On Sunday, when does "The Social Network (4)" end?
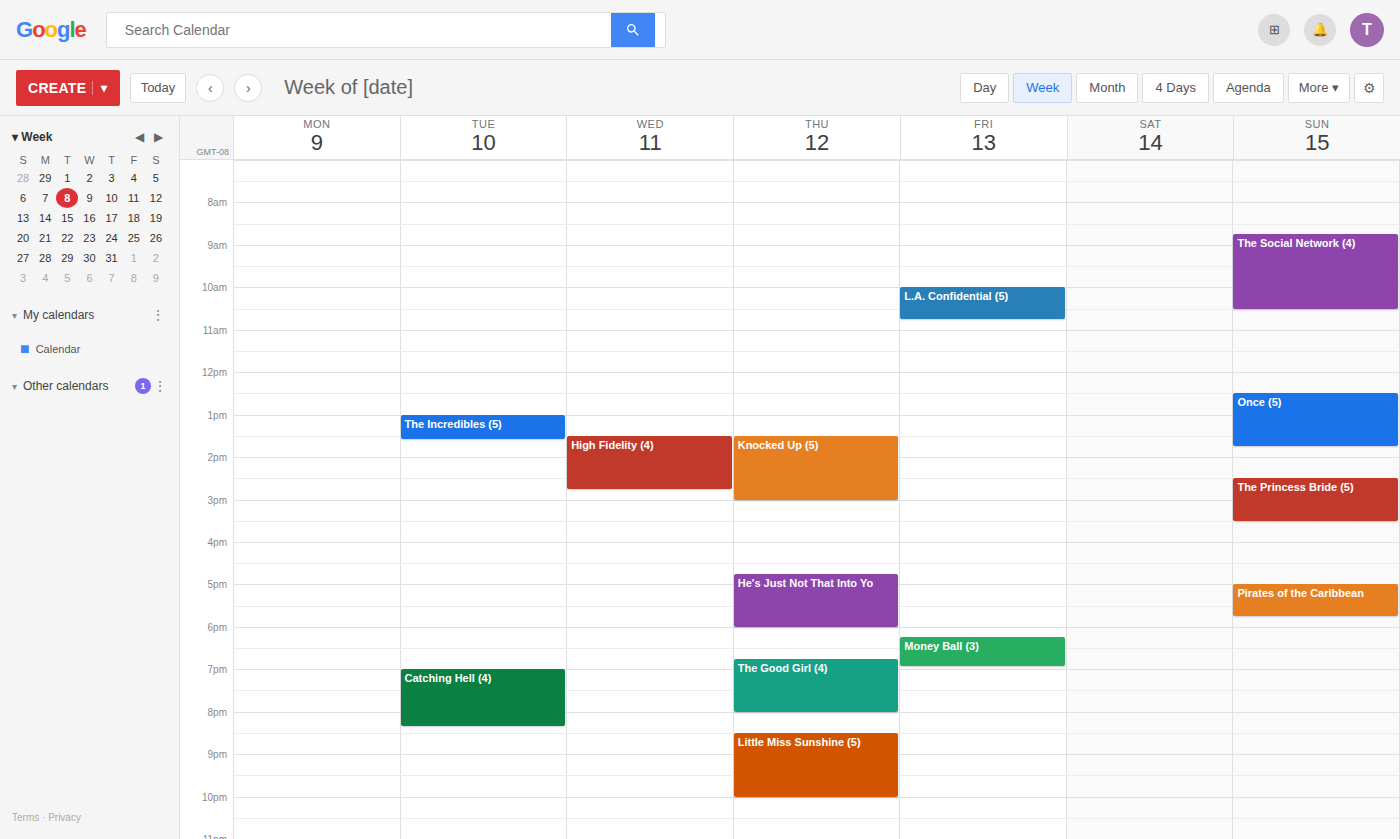
10:30 AM